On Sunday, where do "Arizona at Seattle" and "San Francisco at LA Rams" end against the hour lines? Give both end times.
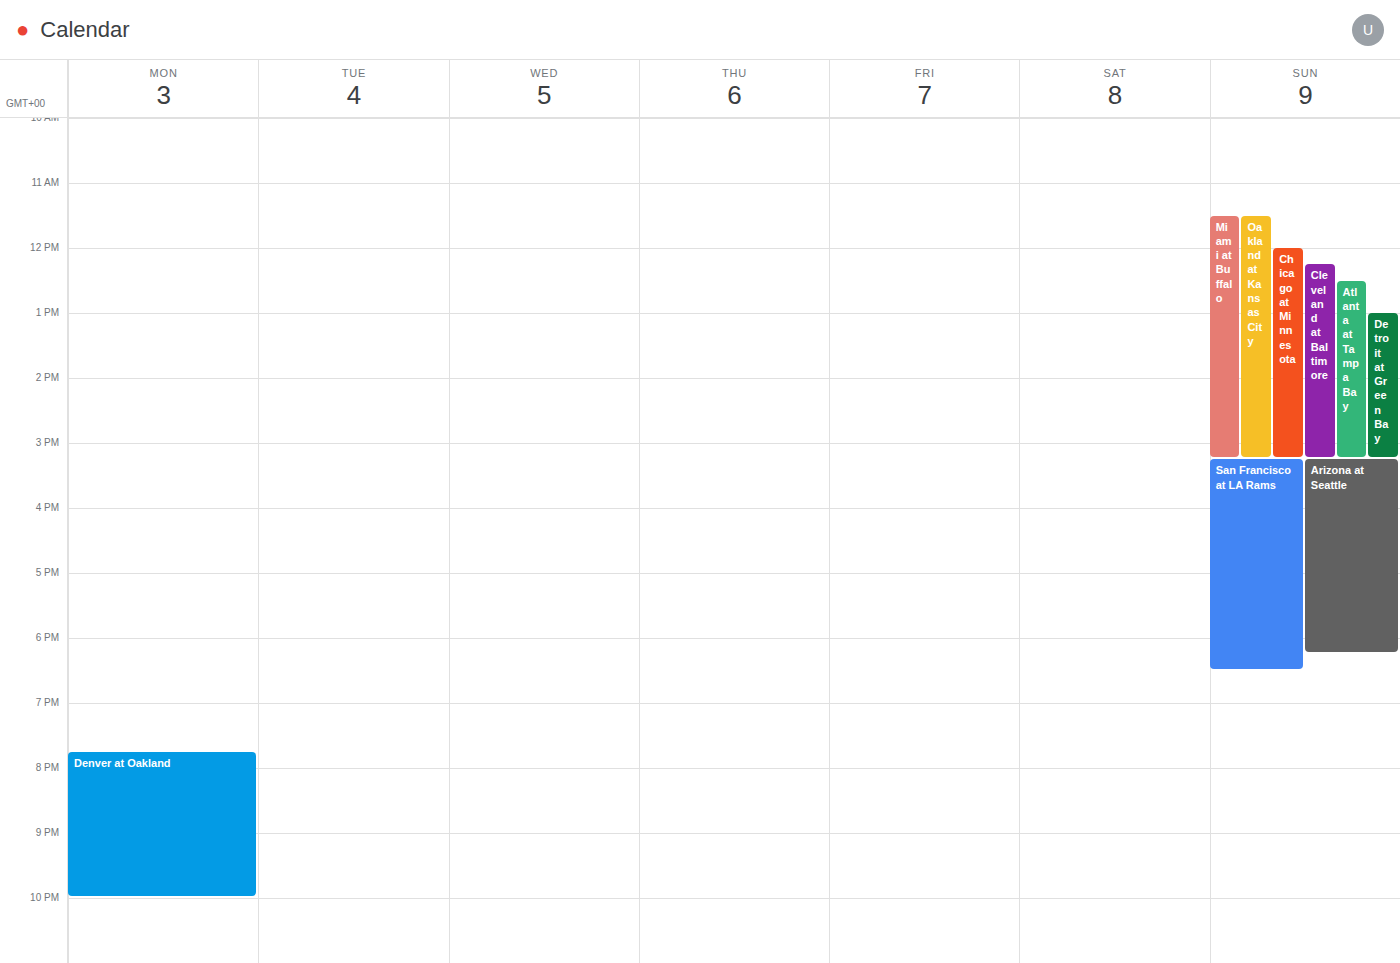
"Arizona at Seattle": 6:15 PM, neither: a quarter of the way from the 6 PM line to the 7 PM line. "San Francisco at LA Rams": 6:30 PM, halfway between the 6 PM and 7 PM lines.